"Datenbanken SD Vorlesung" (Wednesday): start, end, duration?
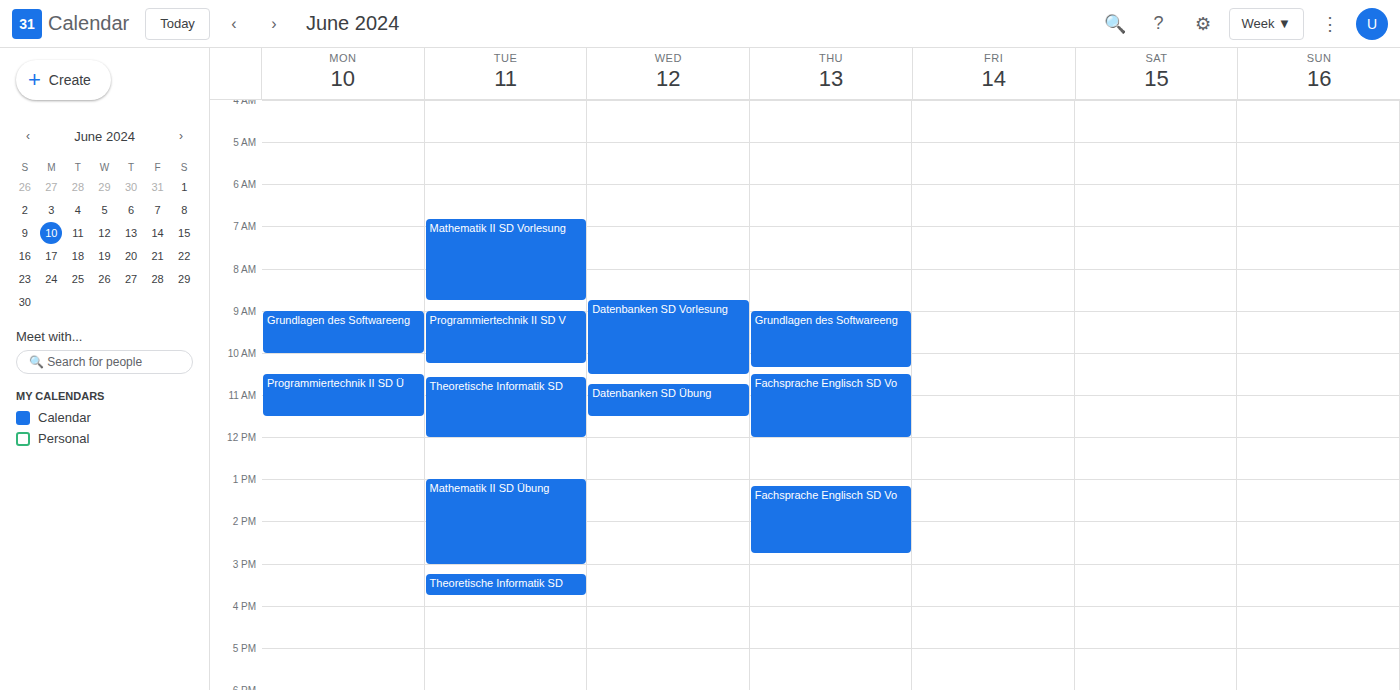
8:45 AM to 10:30 AM, 1 hour 45 minutes